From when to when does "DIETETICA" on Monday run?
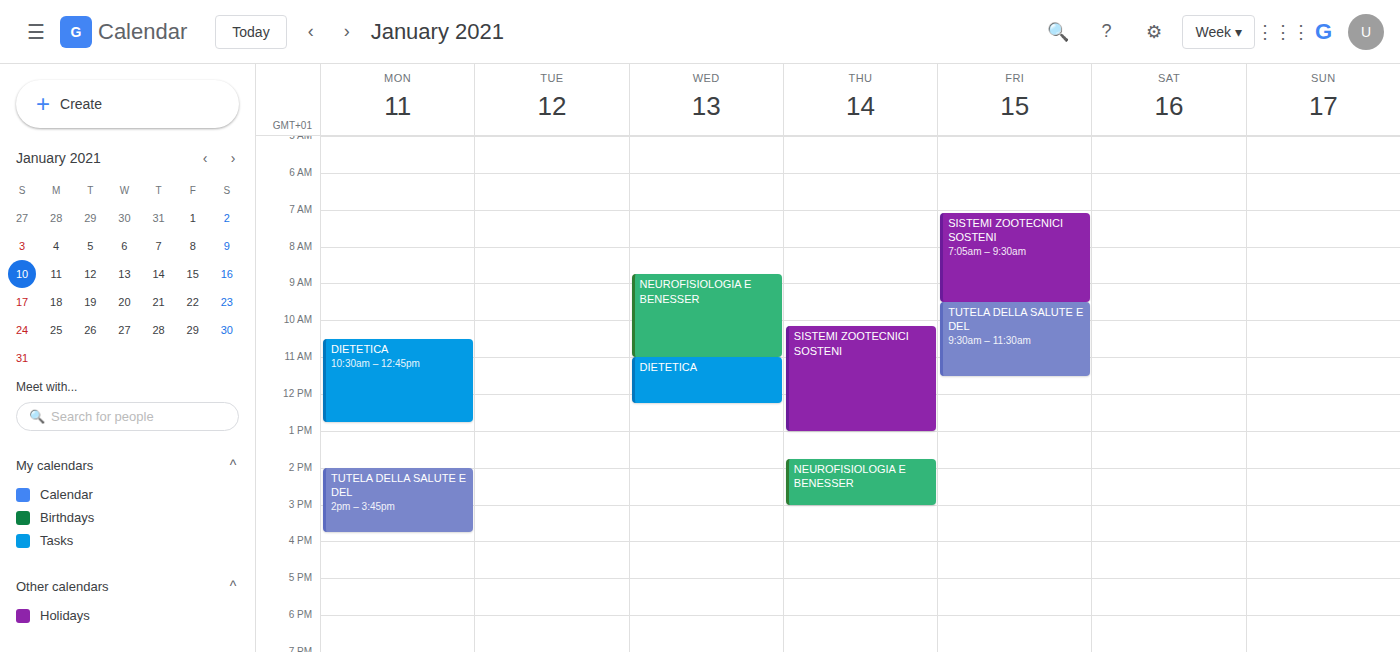
10:30 AM to 12:45 PM